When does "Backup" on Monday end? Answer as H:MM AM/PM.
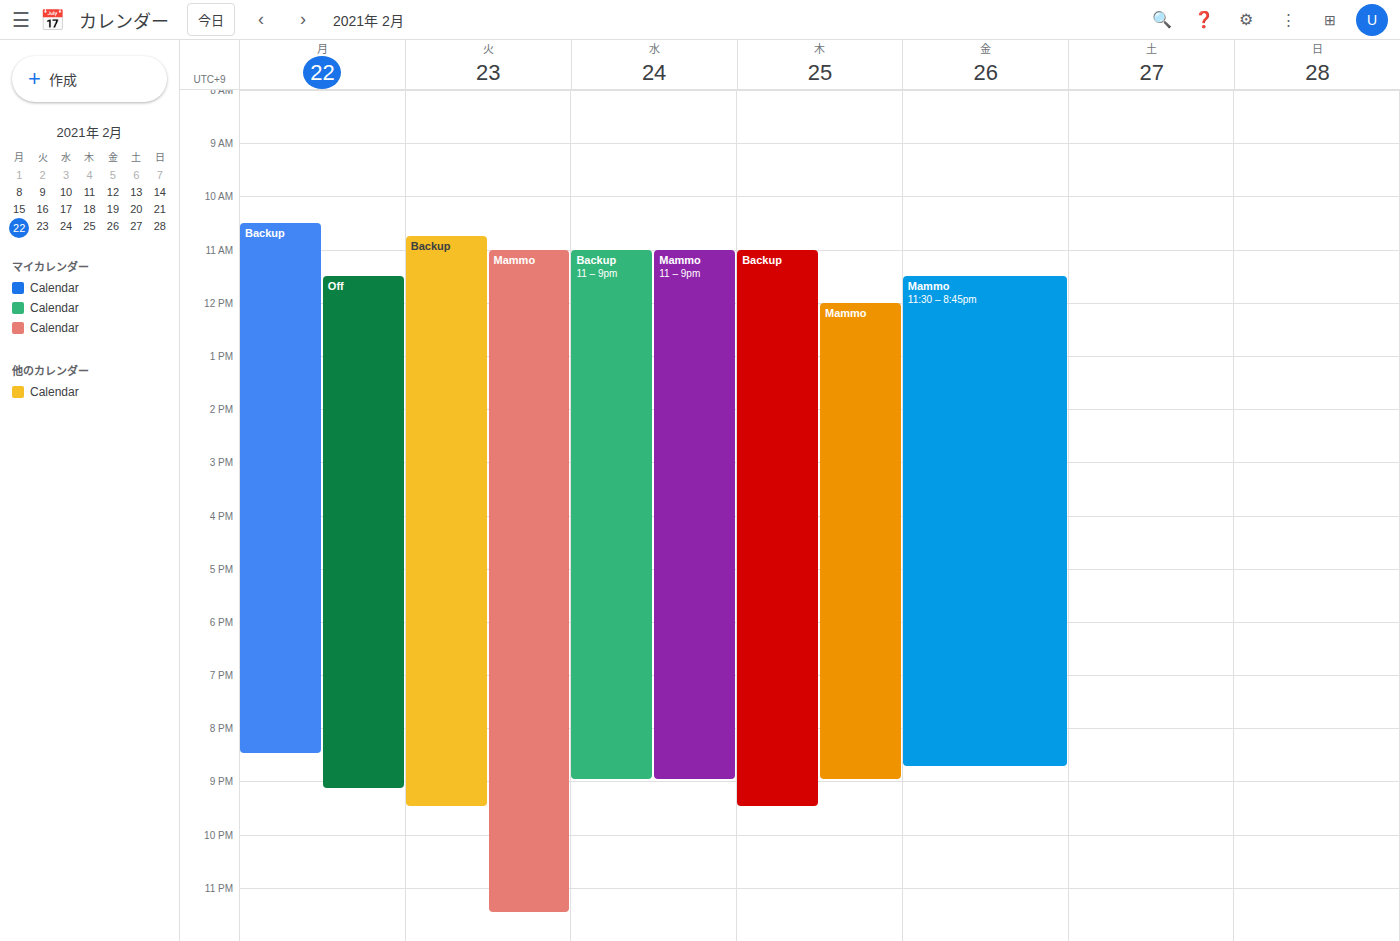
8:30 PM